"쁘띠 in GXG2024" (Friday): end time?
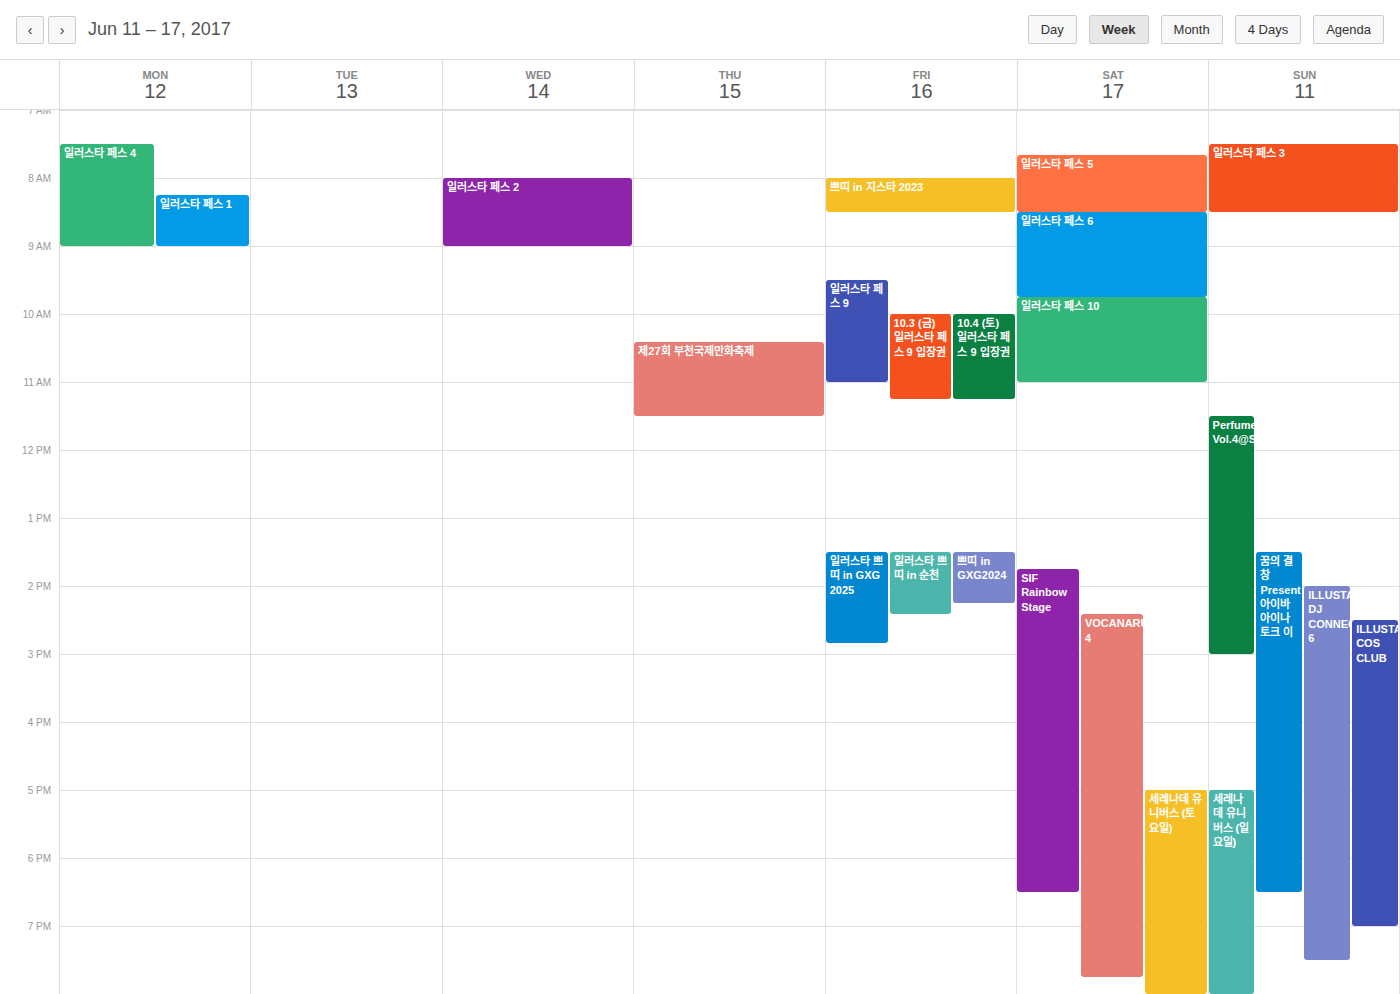
14:15